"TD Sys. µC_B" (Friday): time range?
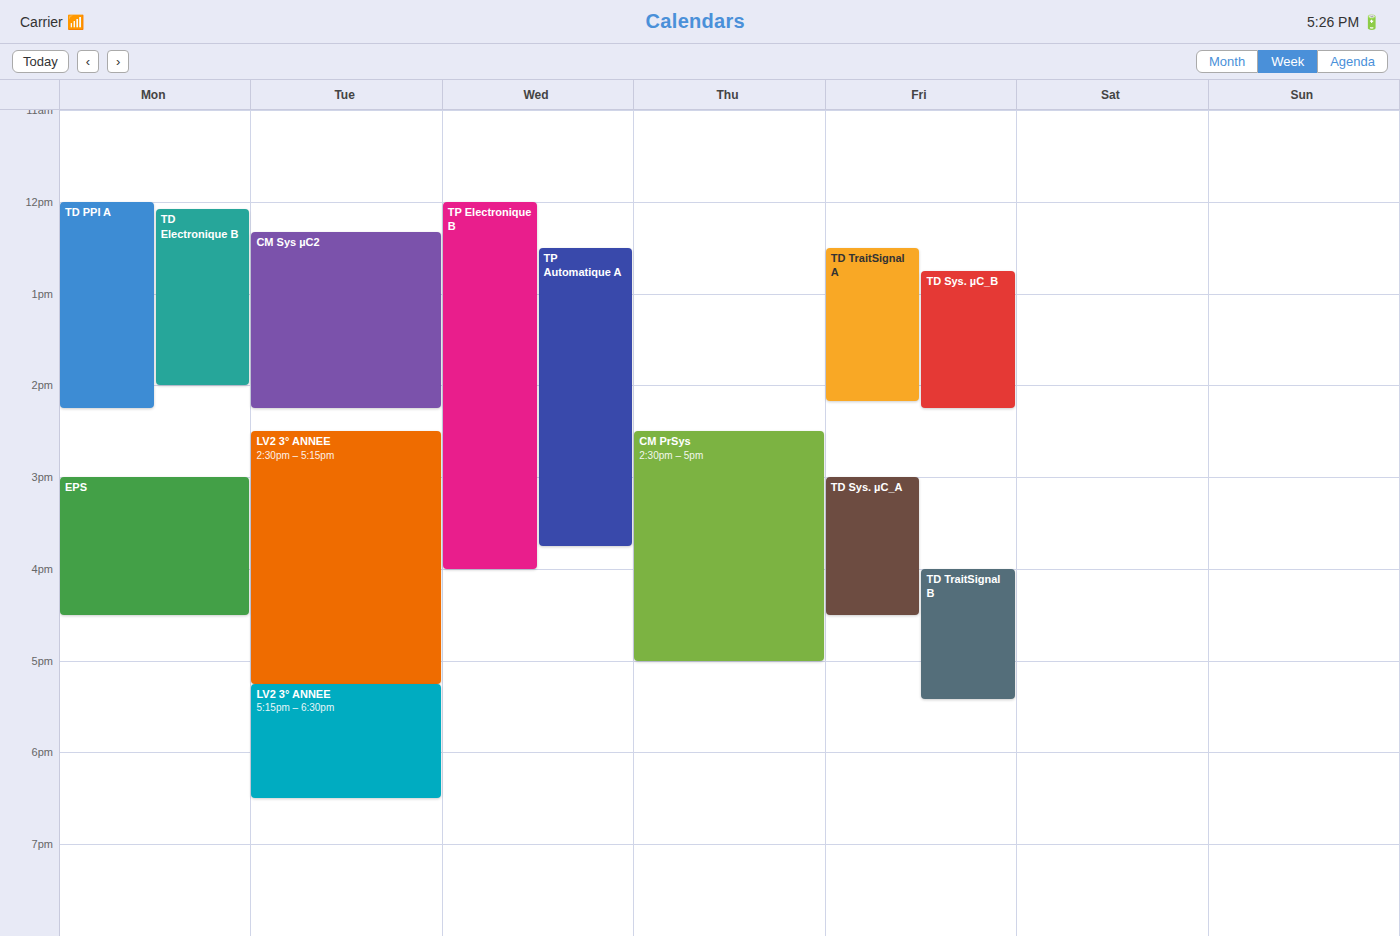
12:45 PM to 2:15 PM